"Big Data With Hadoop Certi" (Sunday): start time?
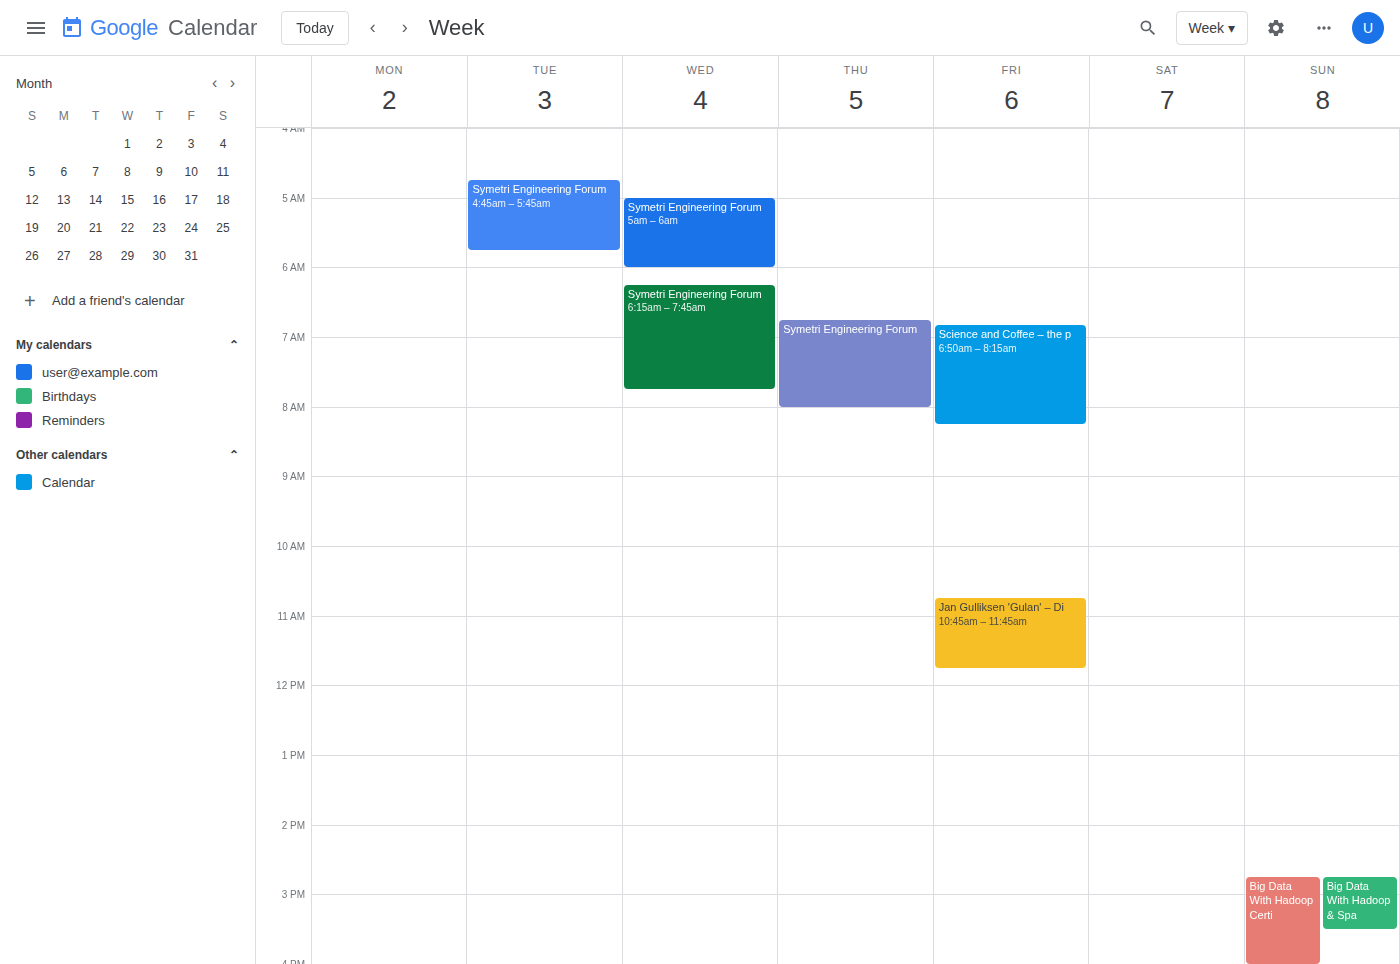
14:45